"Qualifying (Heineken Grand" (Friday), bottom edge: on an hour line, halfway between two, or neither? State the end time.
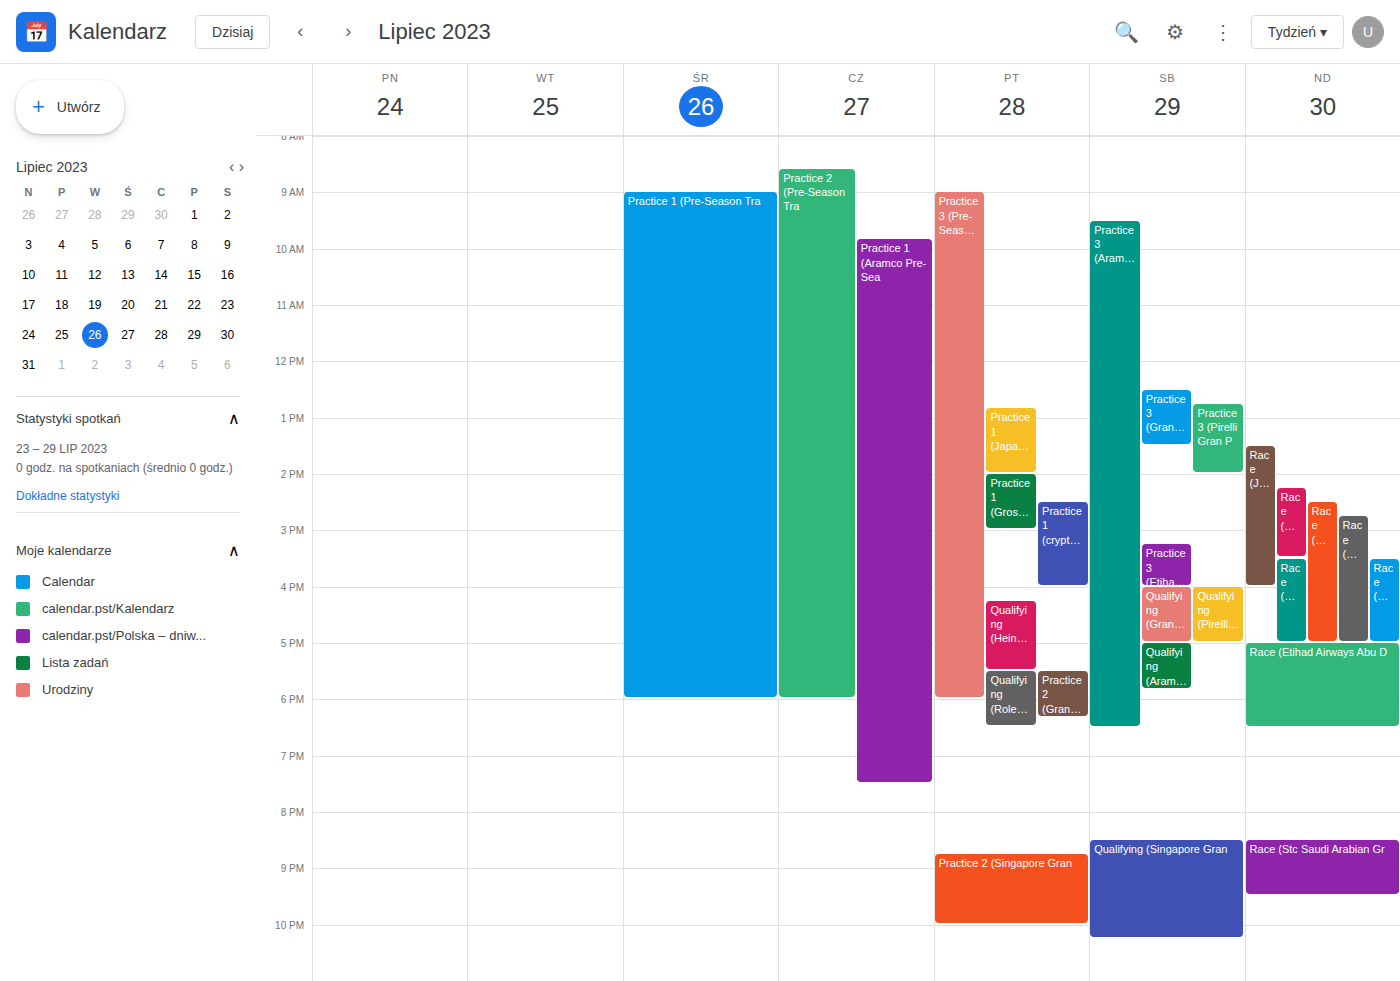
5:30 PM -- halfway between the 5 PM and 6 PM lines.